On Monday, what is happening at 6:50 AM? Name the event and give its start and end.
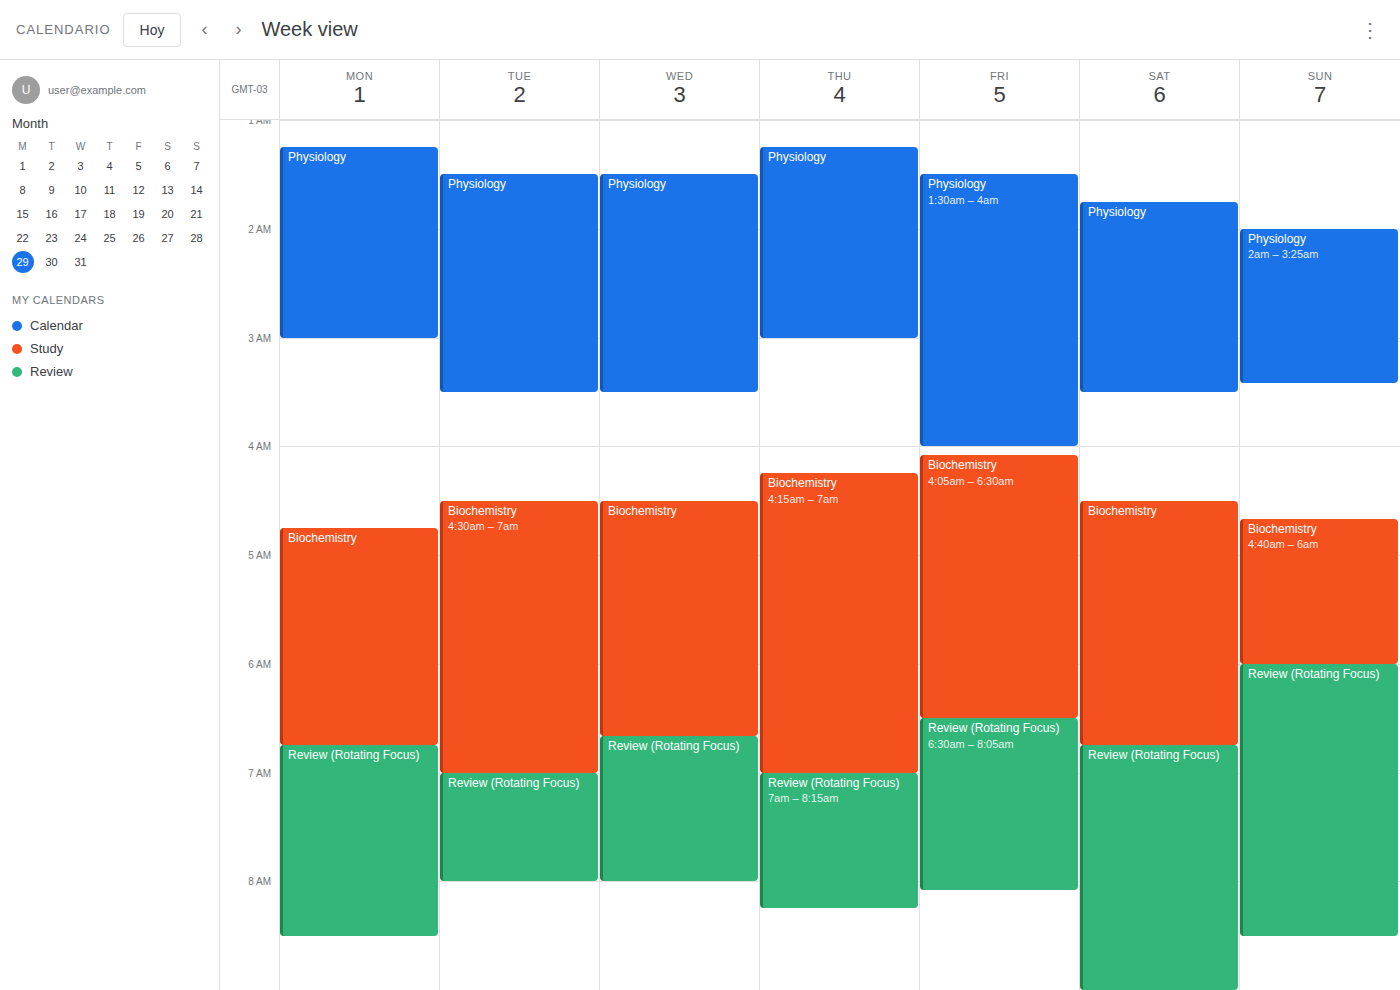
"Review (Rotating Focus)", 6:45 AM to 8:30 AM